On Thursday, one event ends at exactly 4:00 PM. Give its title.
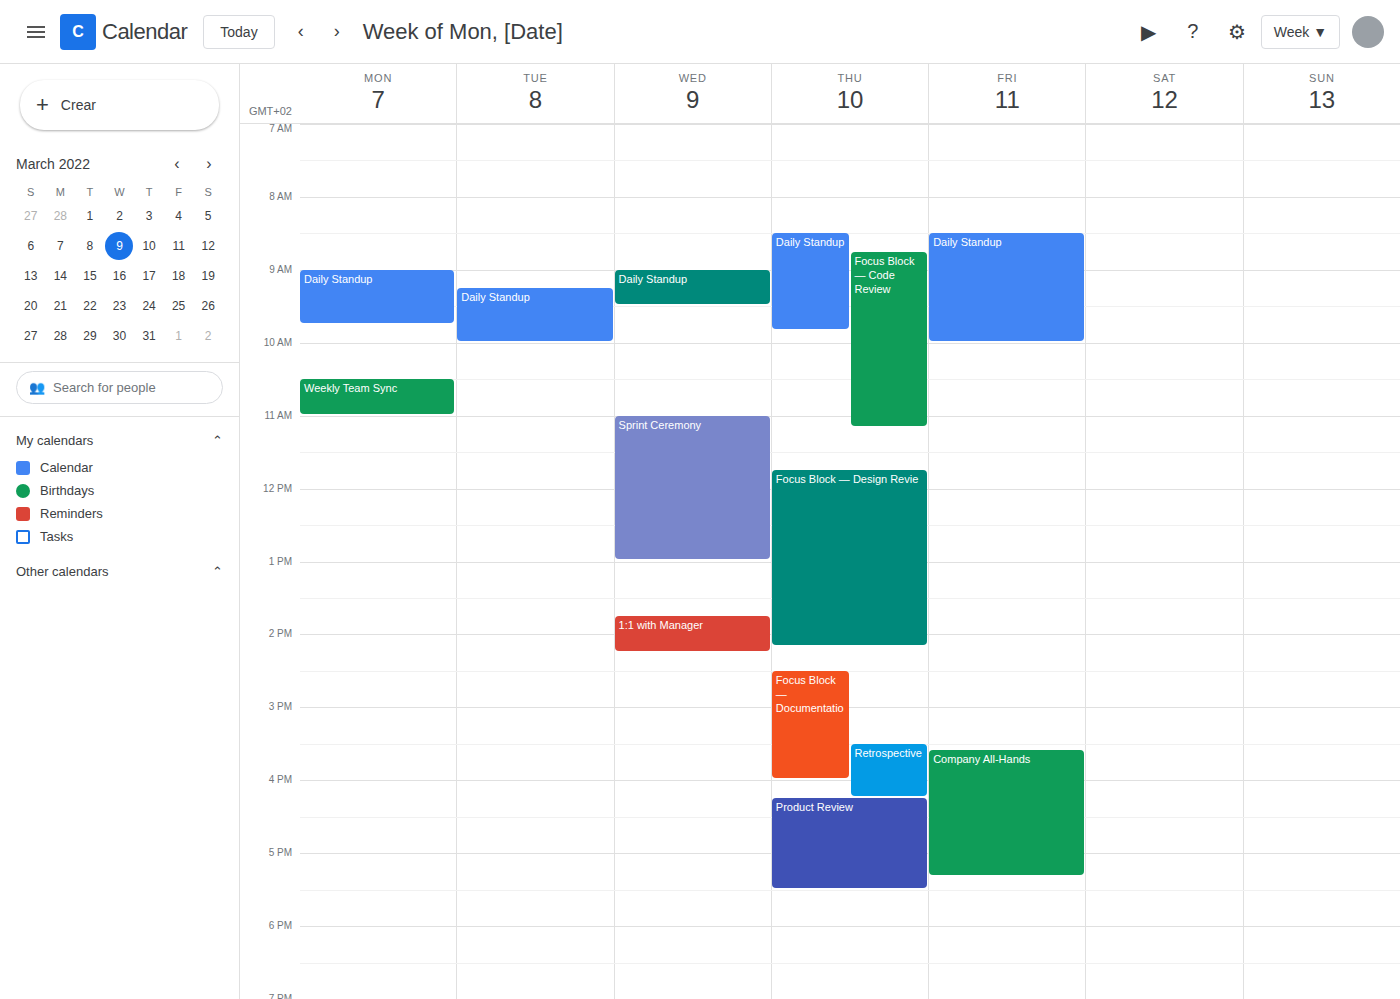
"Focus Block — Documentatio"